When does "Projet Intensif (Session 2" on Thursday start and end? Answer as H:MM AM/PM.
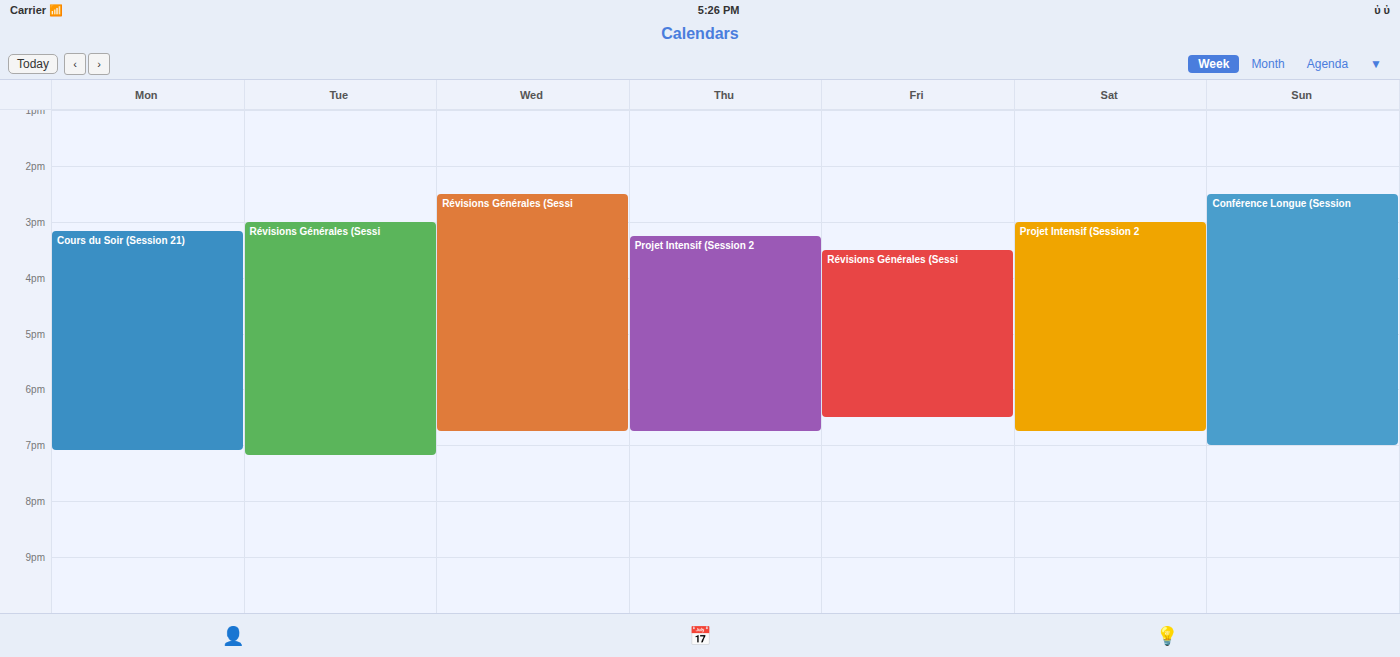
3:15 PM to 6:45 PM